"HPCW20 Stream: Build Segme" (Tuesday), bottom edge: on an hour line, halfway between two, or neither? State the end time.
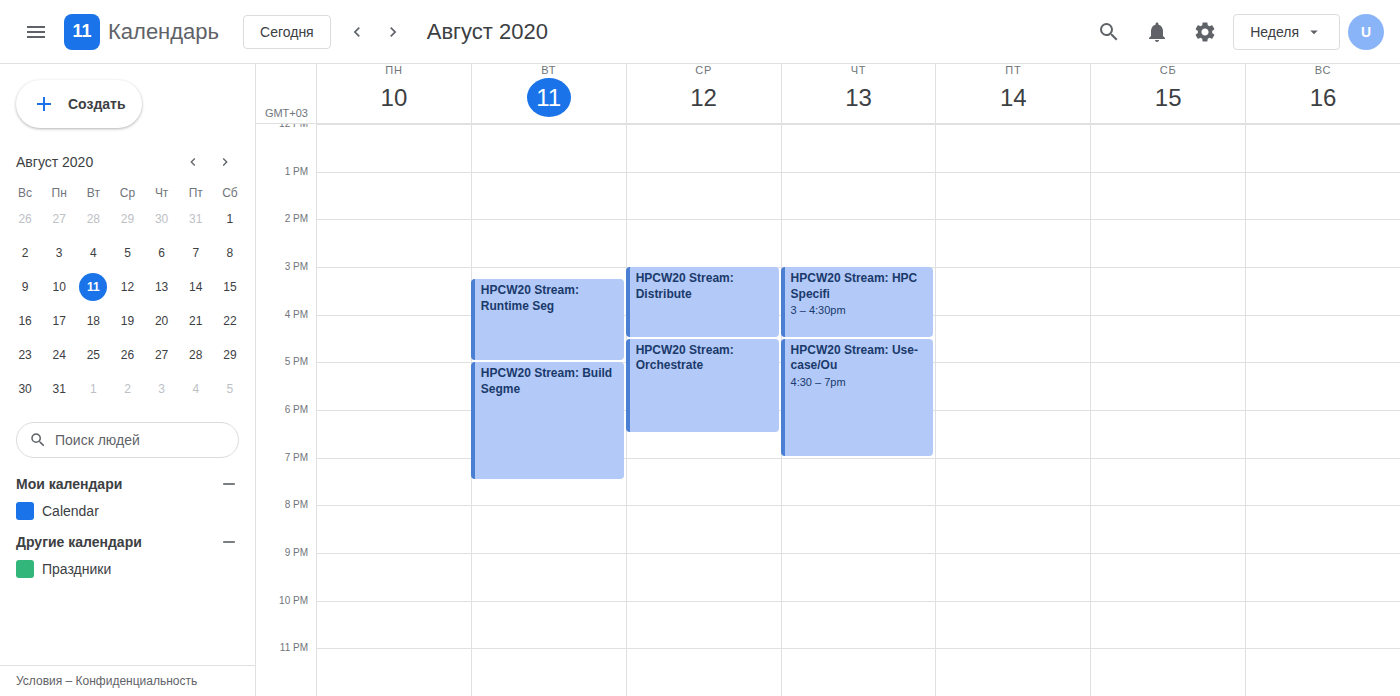
7:30 PM -- halfway between the 7 PM and 8 PM lines.